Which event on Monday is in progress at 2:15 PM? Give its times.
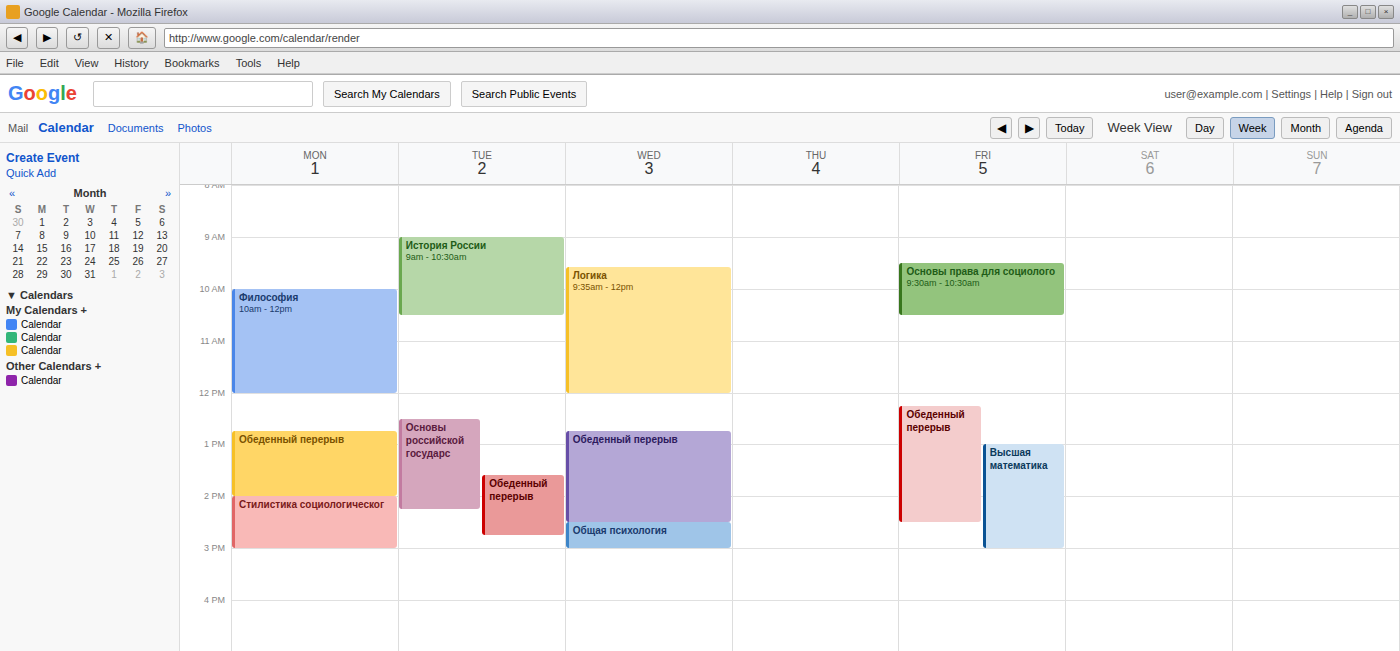
"Стилистика социологическог", 2:00 PM to 3:00 PM